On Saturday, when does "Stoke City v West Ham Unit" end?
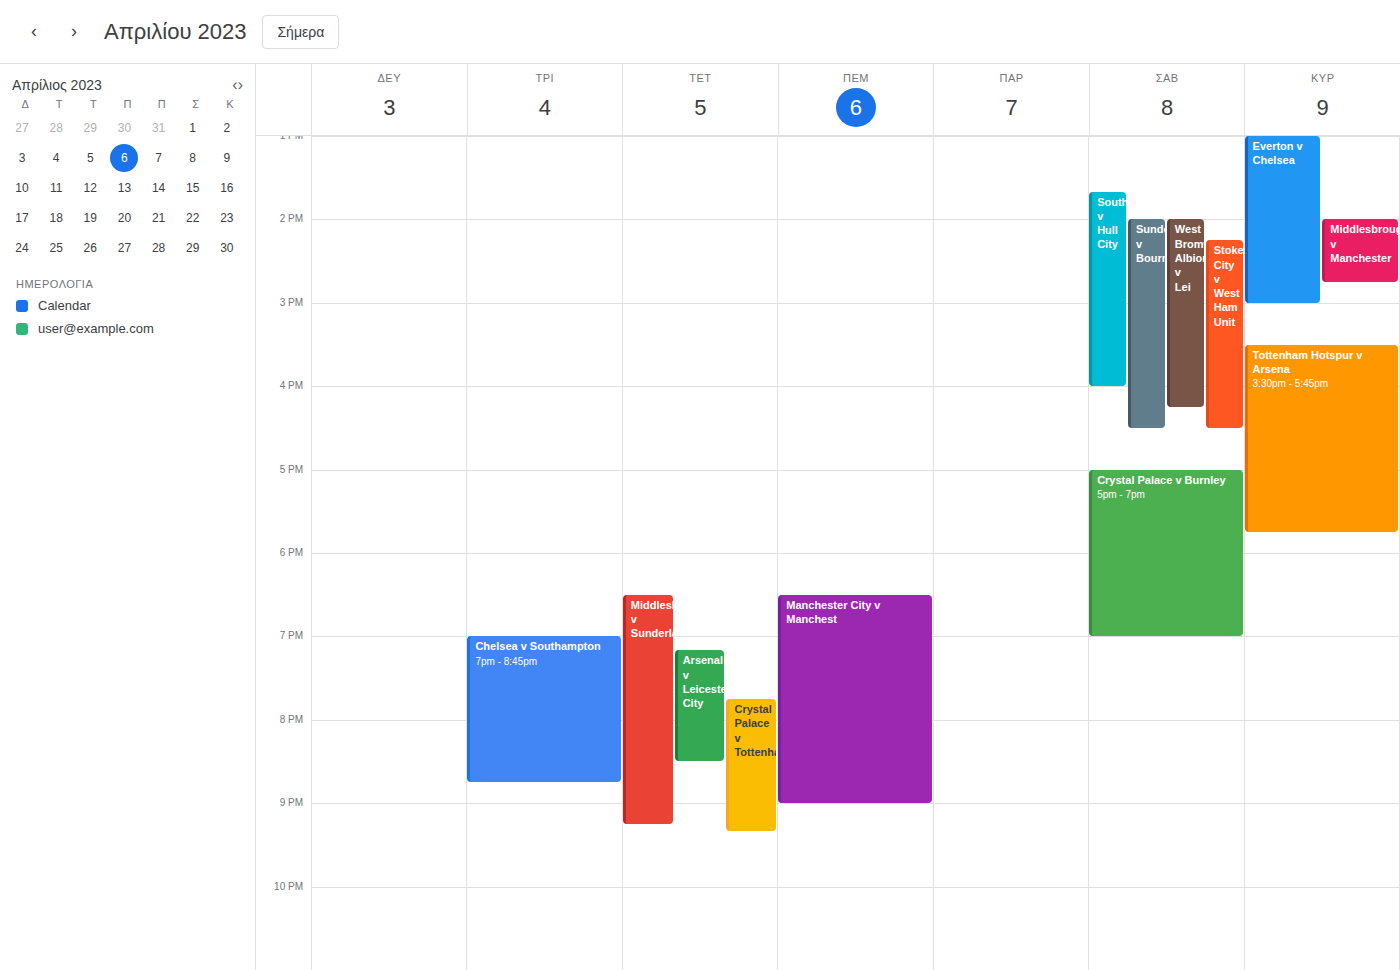
4:30 PM